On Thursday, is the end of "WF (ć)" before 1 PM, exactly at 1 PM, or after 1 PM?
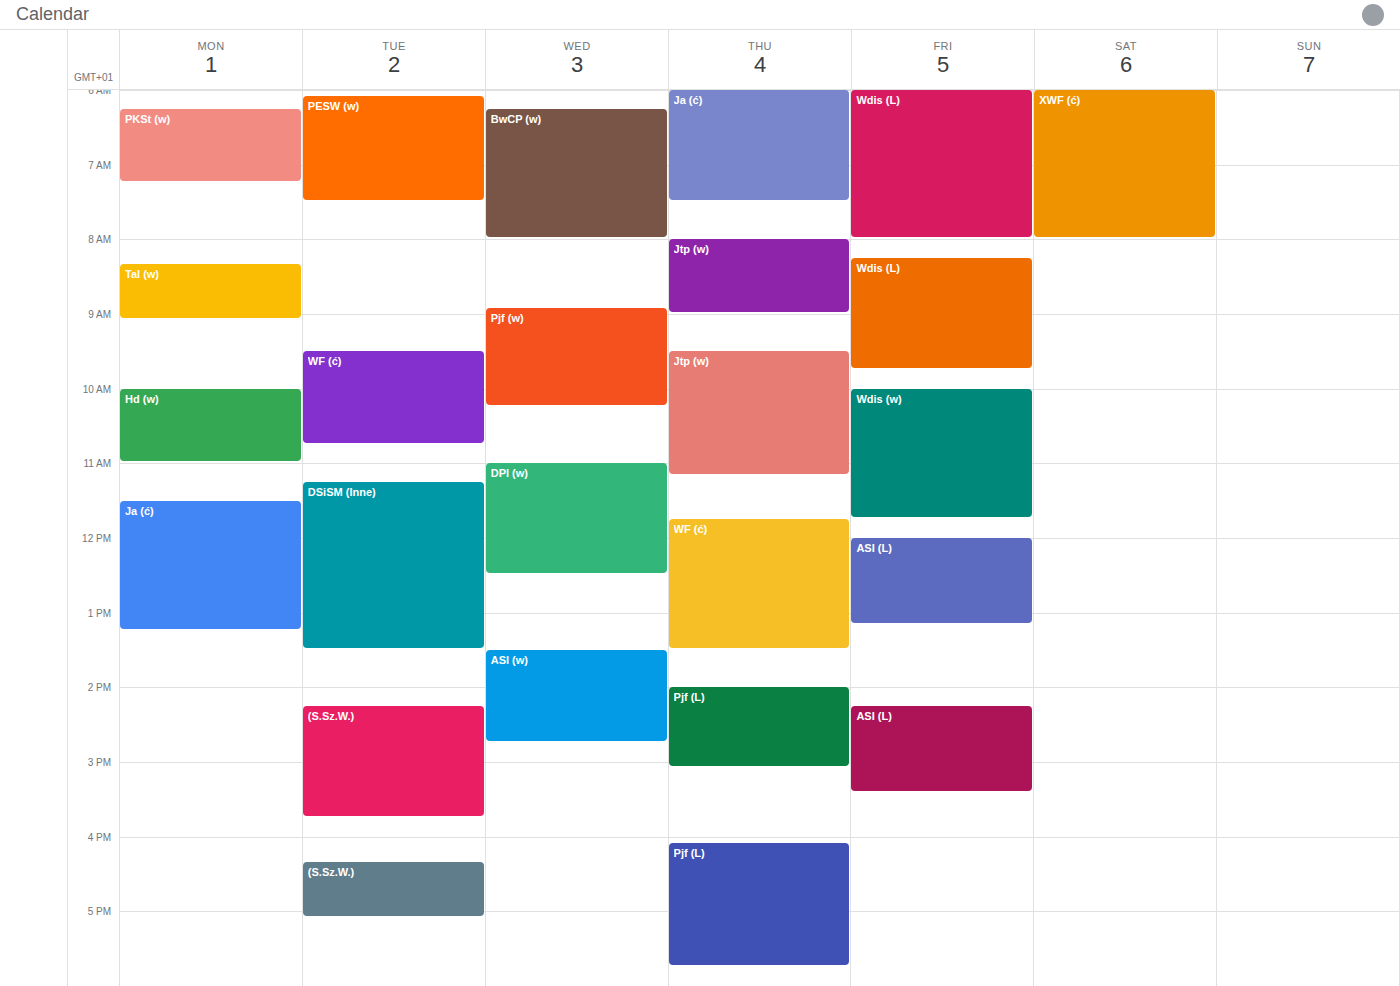
1:30 PM -- after 1 PM, 30 minutes below the 1 PM line.